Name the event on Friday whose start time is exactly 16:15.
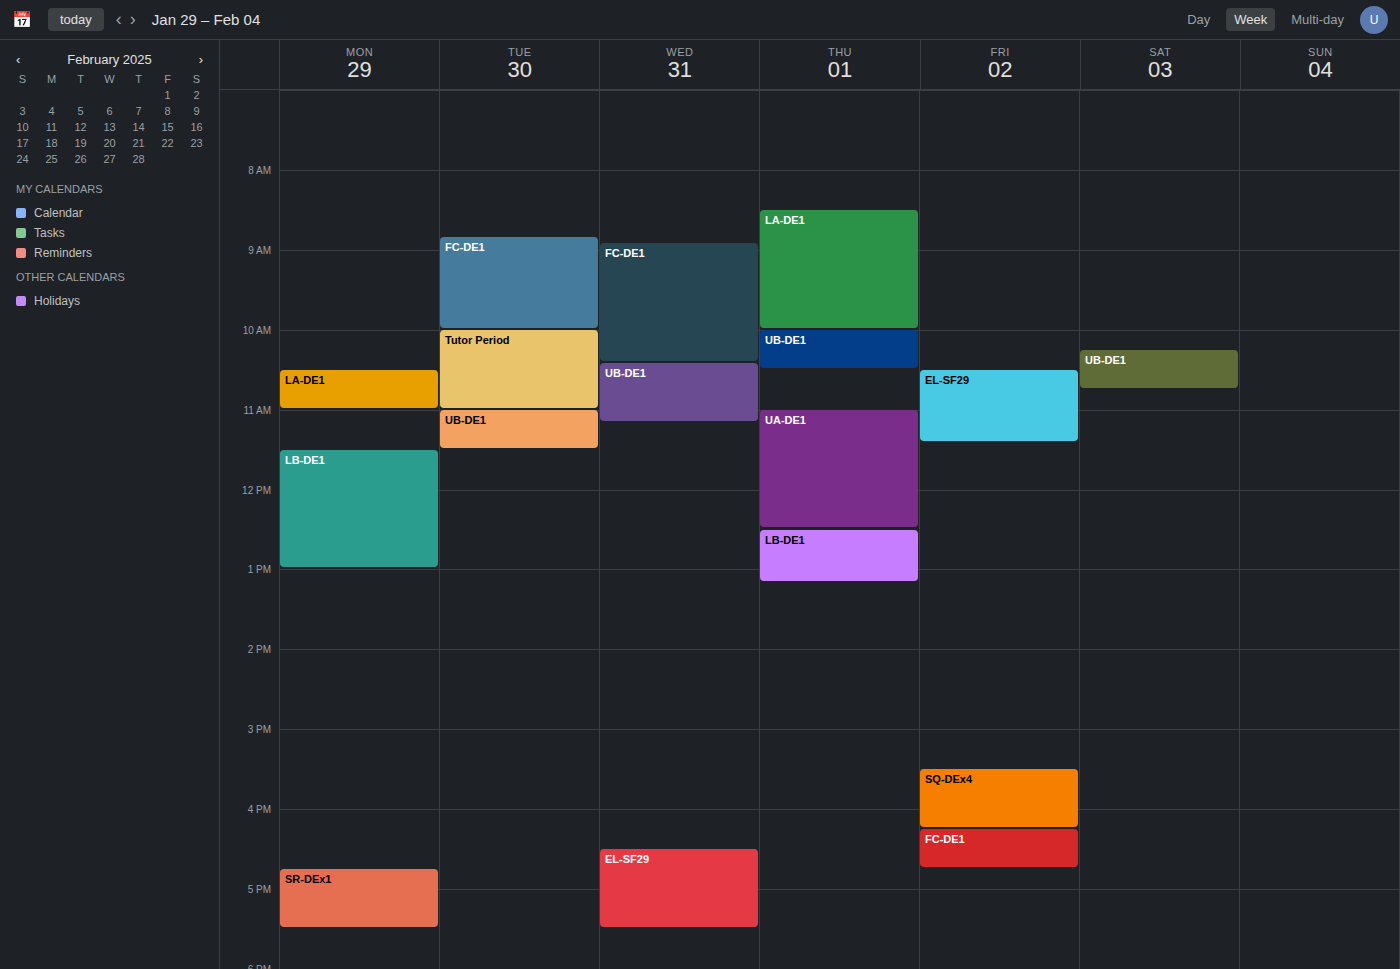
"FC-DE1"